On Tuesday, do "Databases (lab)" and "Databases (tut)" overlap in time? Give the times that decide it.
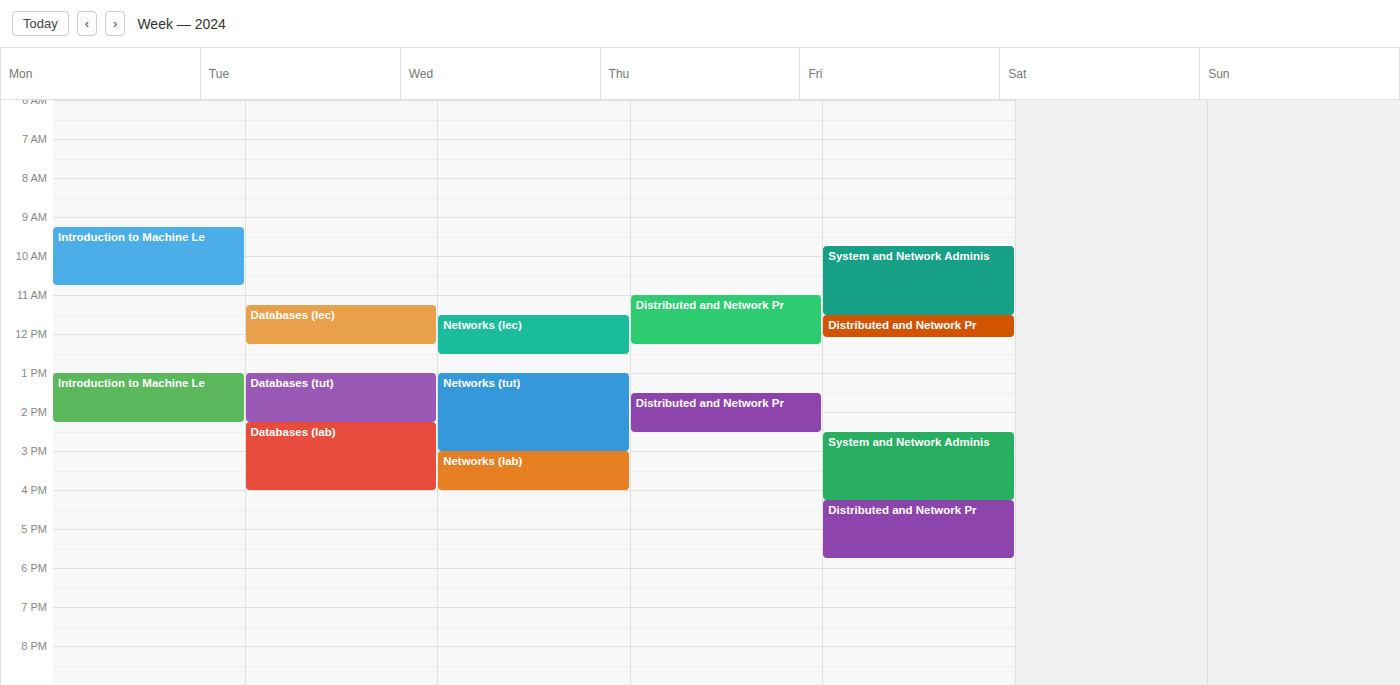
"Databases (tut)" ends at 2:15 PM, exactly when "Databases (lab)" starts -- they touch but do not overlap.